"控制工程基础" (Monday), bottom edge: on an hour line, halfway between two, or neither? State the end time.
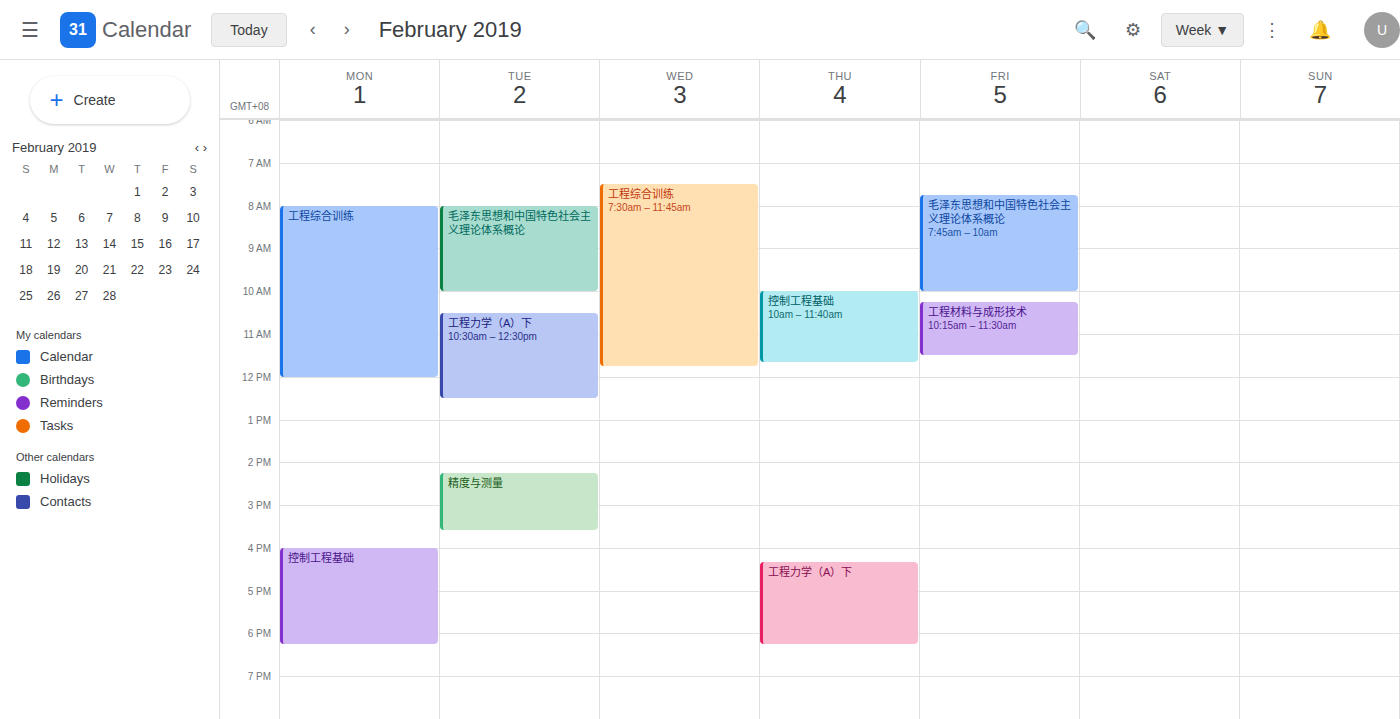
6:15 PM -- neither: a quarter of the way from the 6 PM line to the 7 PM line.